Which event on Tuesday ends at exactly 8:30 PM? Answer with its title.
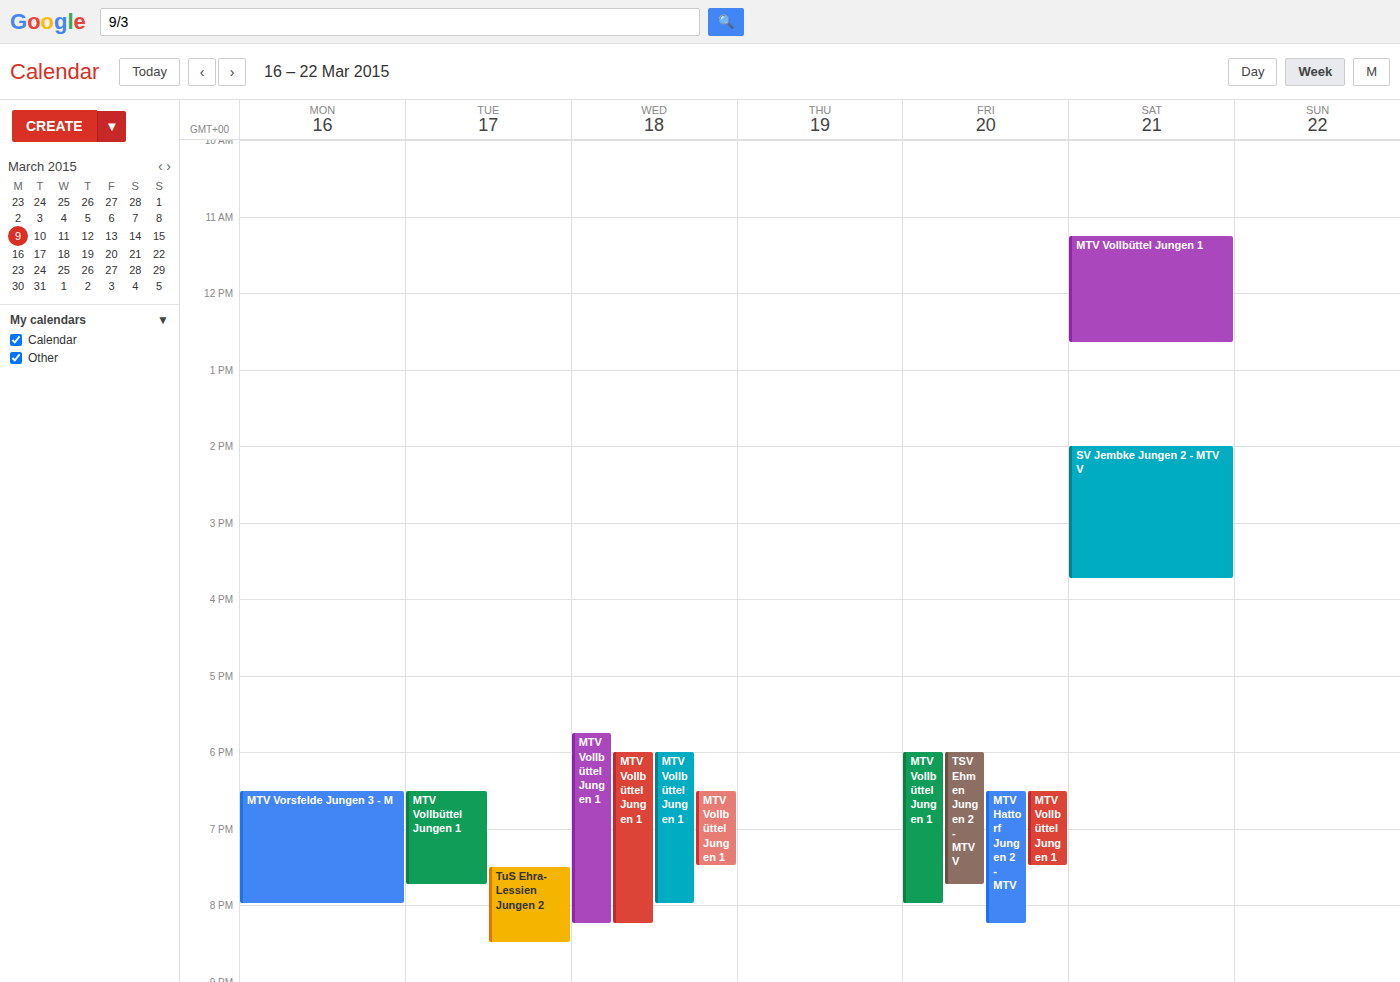
"TuS Ehra-Lessien Jungen 2"